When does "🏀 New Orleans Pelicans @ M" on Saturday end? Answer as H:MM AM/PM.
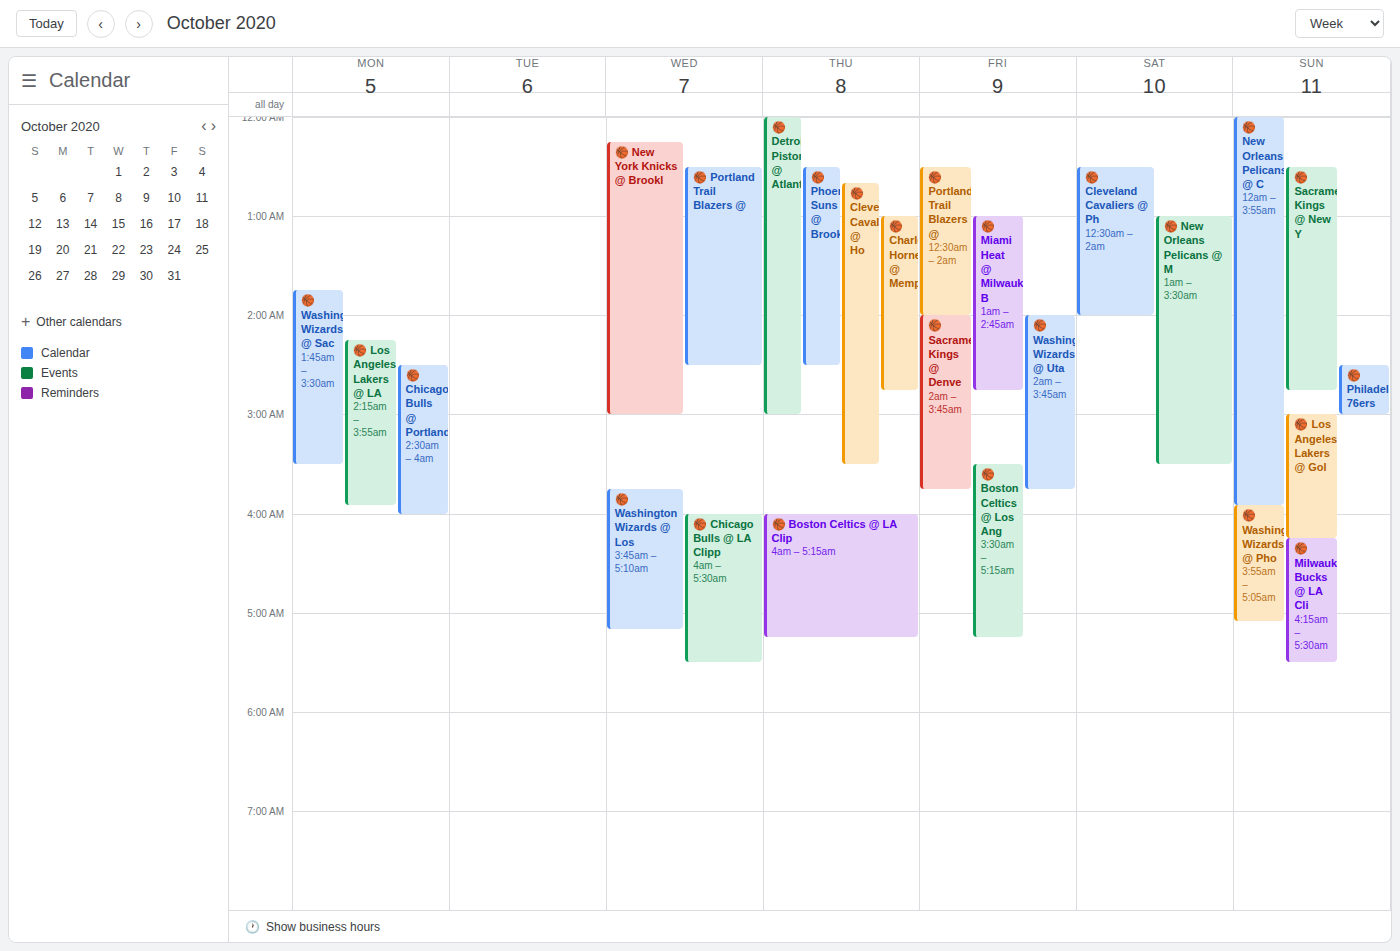
3:30 AM